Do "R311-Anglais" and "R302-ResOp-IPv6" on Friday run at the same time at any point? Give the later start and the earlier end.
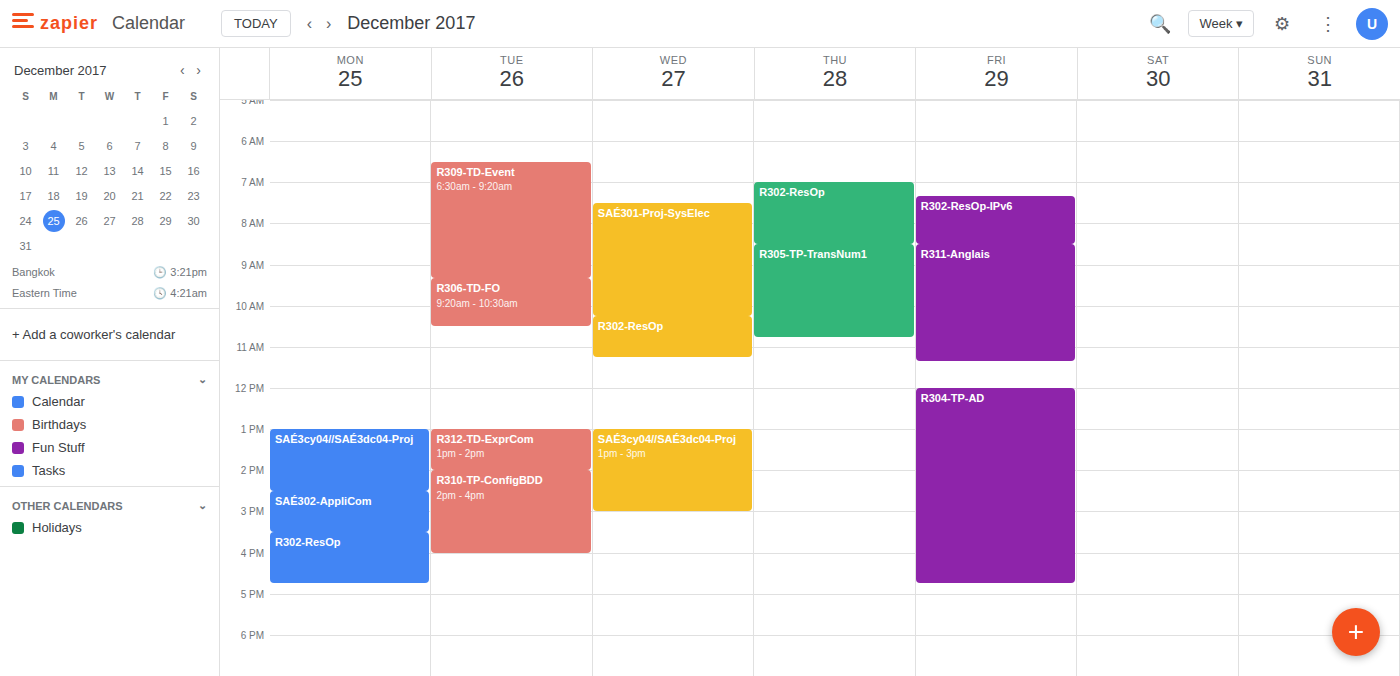
"R302-ResOp-IPv6" ends at 8:30 AM, exactly when "R311-Anglais" starts -- they touch but do not overlap.